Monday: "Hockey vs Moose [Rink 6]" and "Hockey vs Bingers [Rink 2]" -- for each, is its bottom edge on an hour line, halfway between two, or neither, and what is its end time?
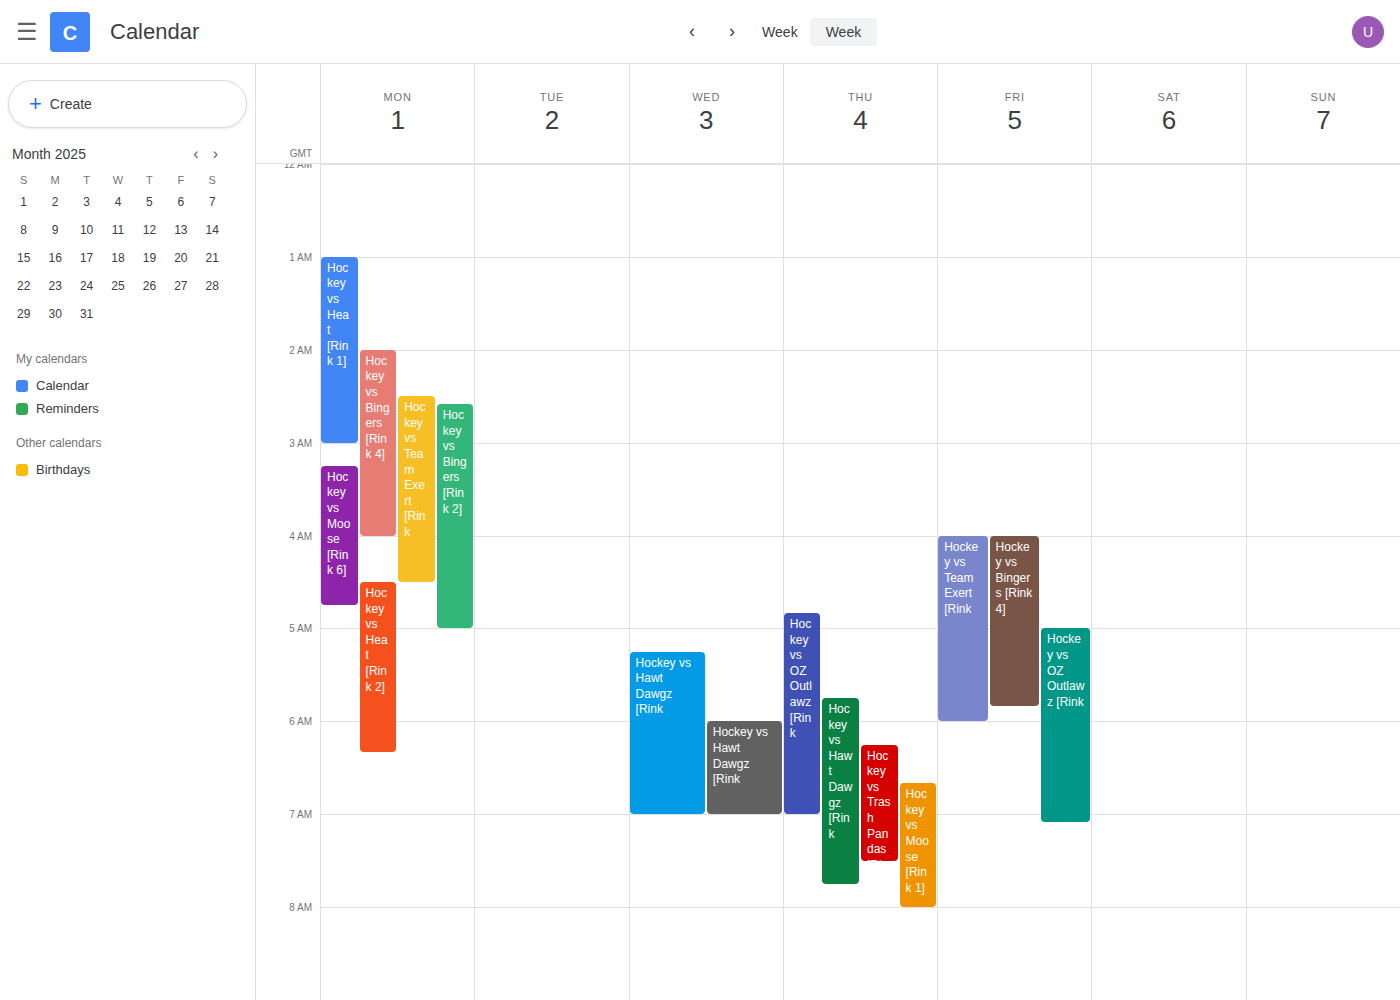
"Hockey vs Moose [Rink 6]": 4:45 AM, neither: three quarters of the way from the 4 AM line to the 5 AM line. "Hockey vs Bingers [Rink 2]": 5:00 AM, exactly on the 5 AM line.